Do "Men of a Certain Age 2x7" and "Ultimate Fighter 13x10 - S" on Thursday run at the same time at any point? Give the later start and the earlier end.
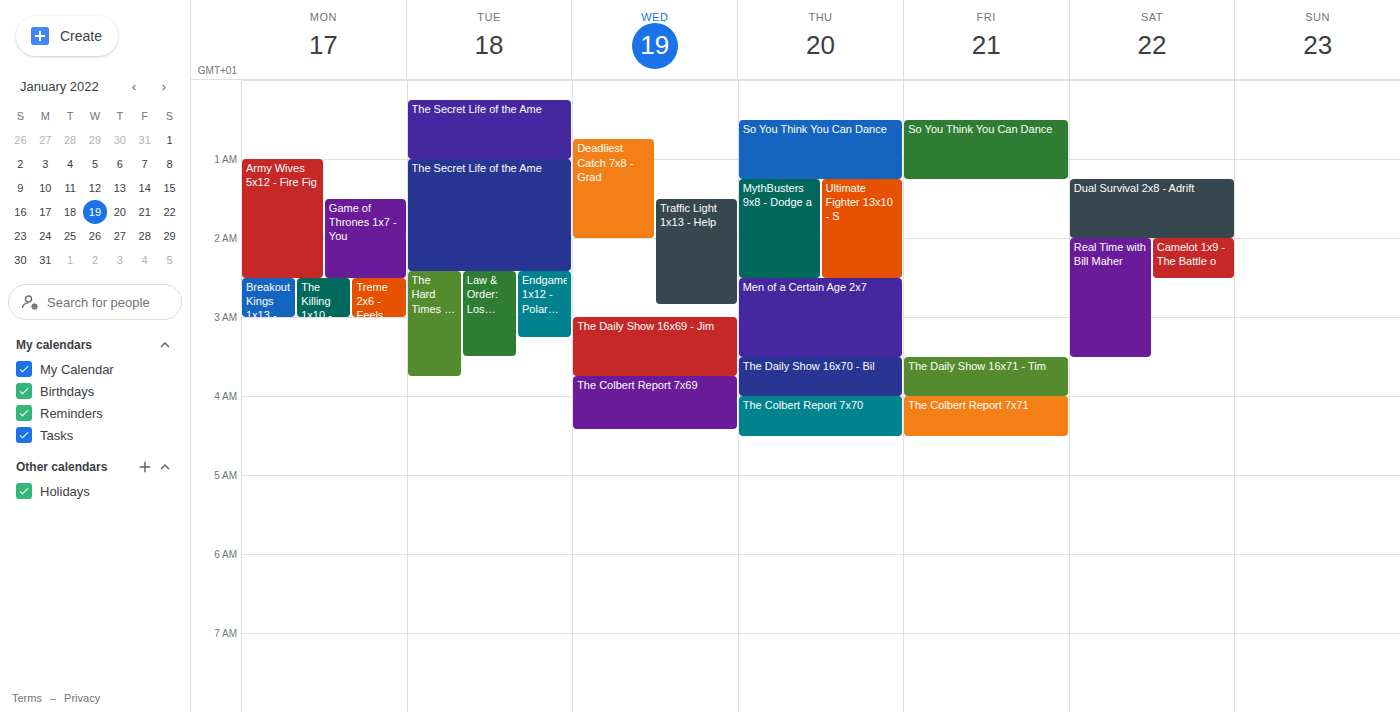
"Ultimate Fighter 13x10 - S" ends at 2:30 AM, exactly when "Men of a Certain Age 2x7" starts -- they touch but do not overlap.